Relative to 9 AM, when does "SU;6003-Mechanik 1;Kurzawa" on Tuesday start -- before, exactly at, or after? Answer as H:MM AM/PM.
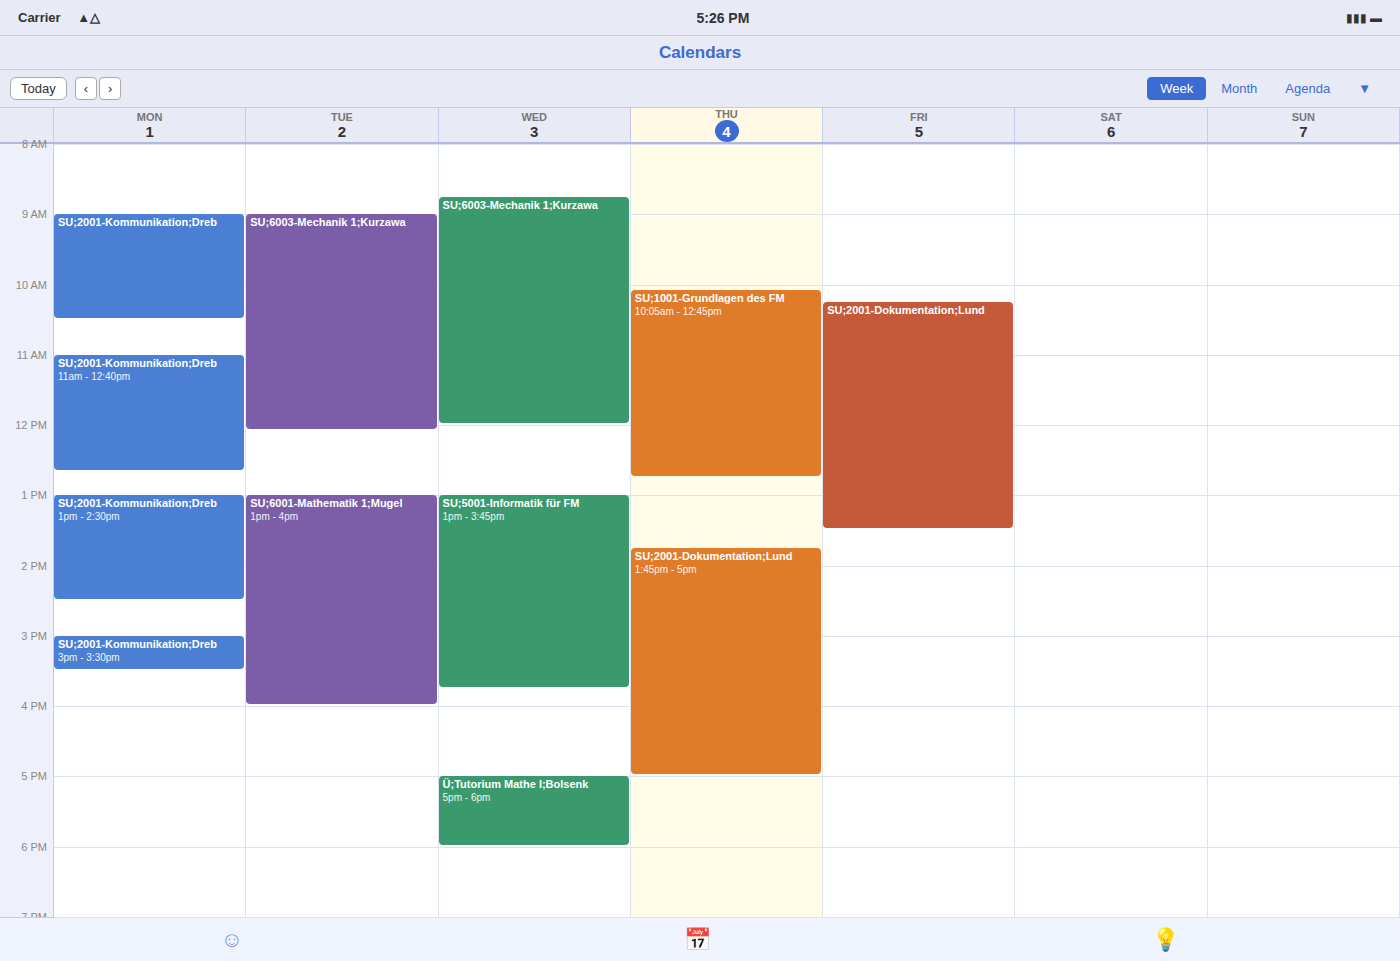
9:00 AM -- exactly at 9 AM, on the 9 AM line.